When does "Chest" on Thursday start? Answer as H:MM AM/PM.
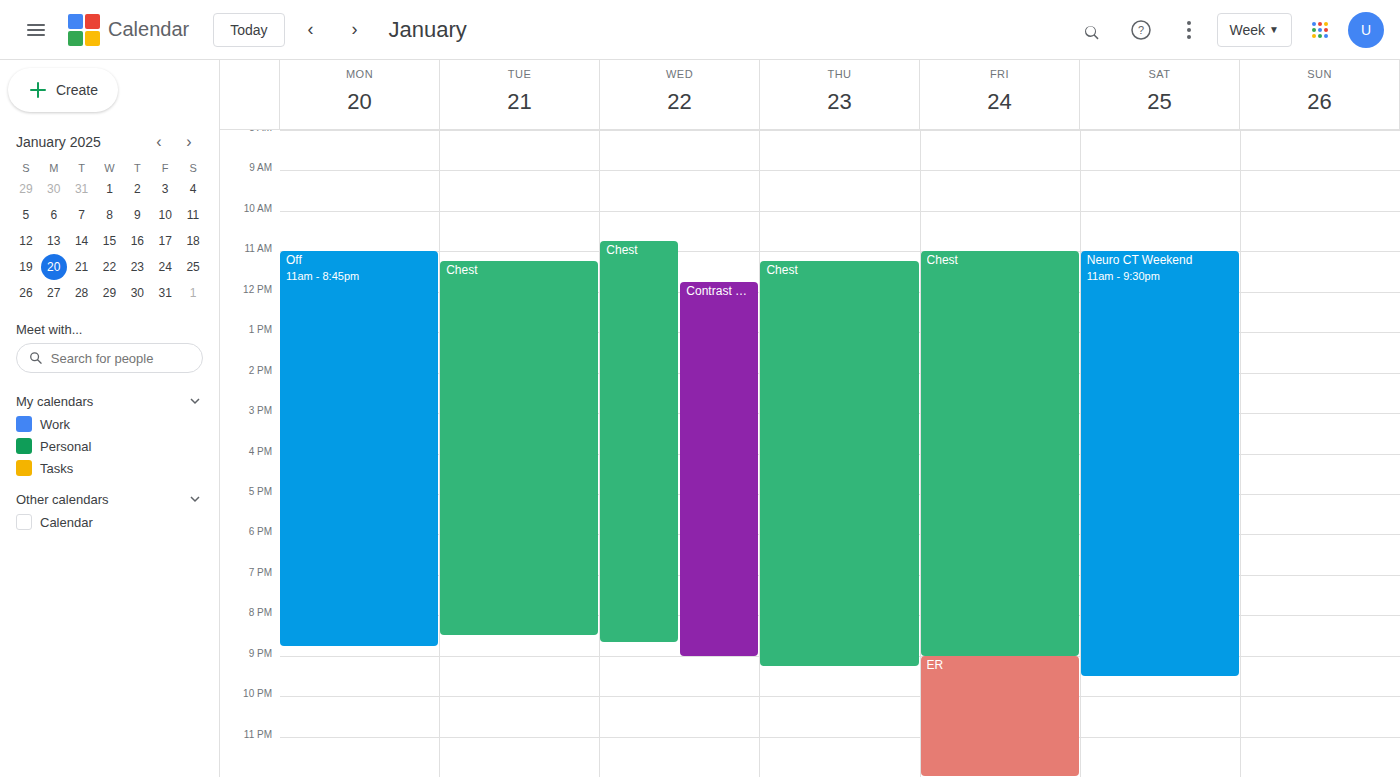
11:15 AM